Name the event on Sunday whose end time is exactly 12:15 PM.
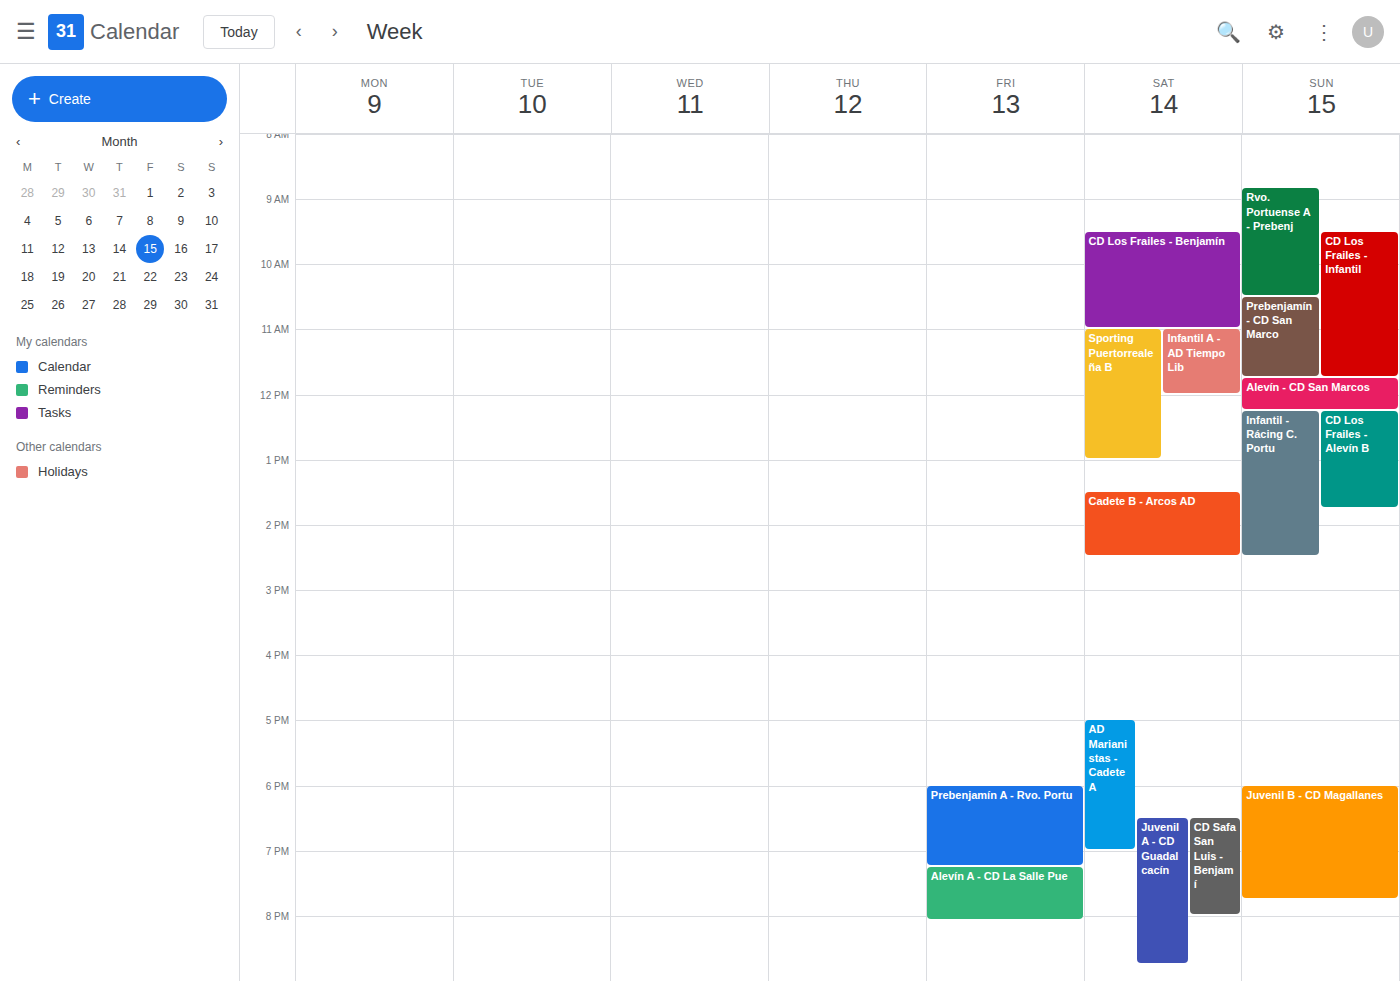
"Alevín - CD San Marcos"